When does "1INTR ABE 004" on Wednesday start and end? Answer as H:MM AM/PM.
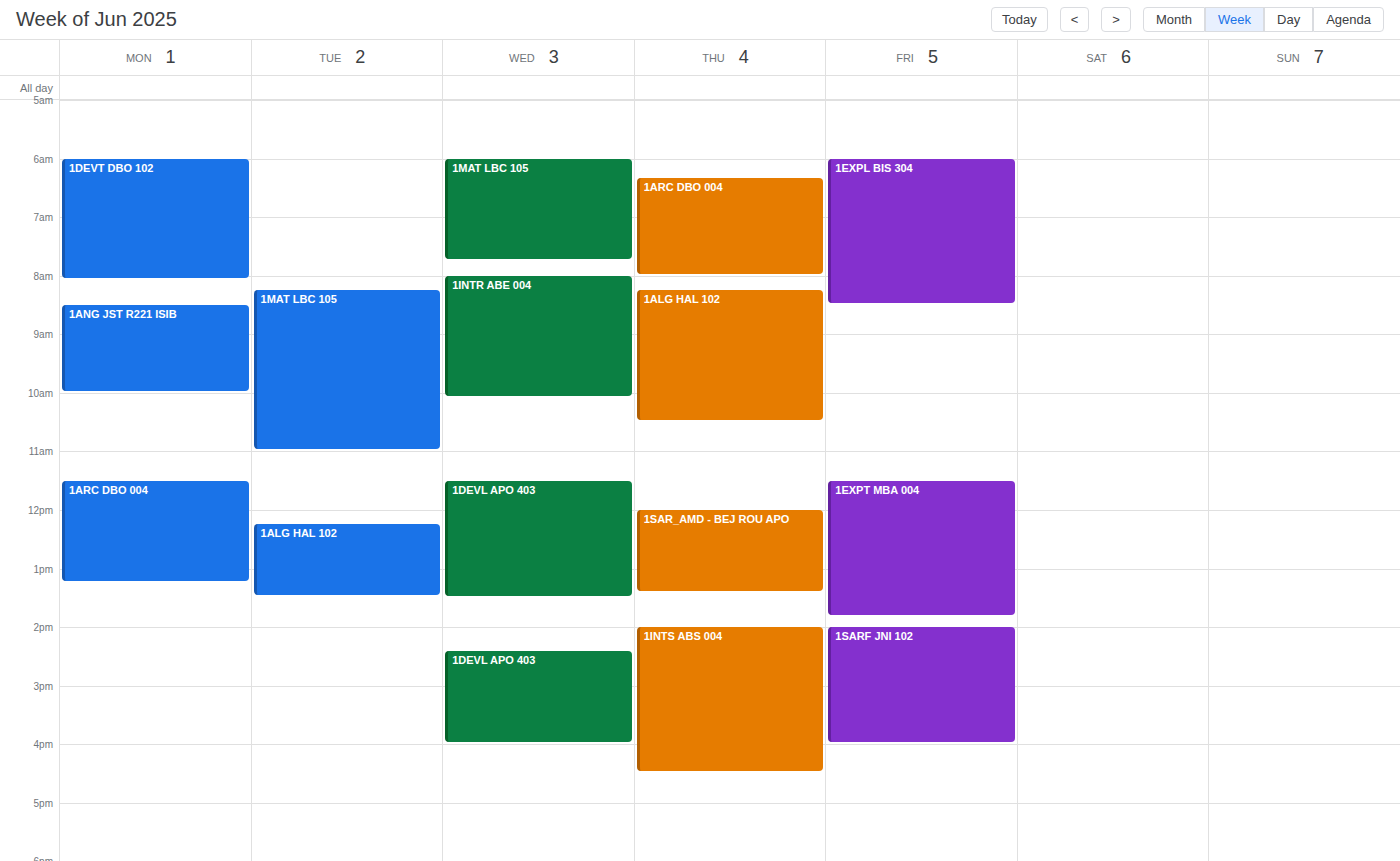
8:00 AM to 10:05 AM